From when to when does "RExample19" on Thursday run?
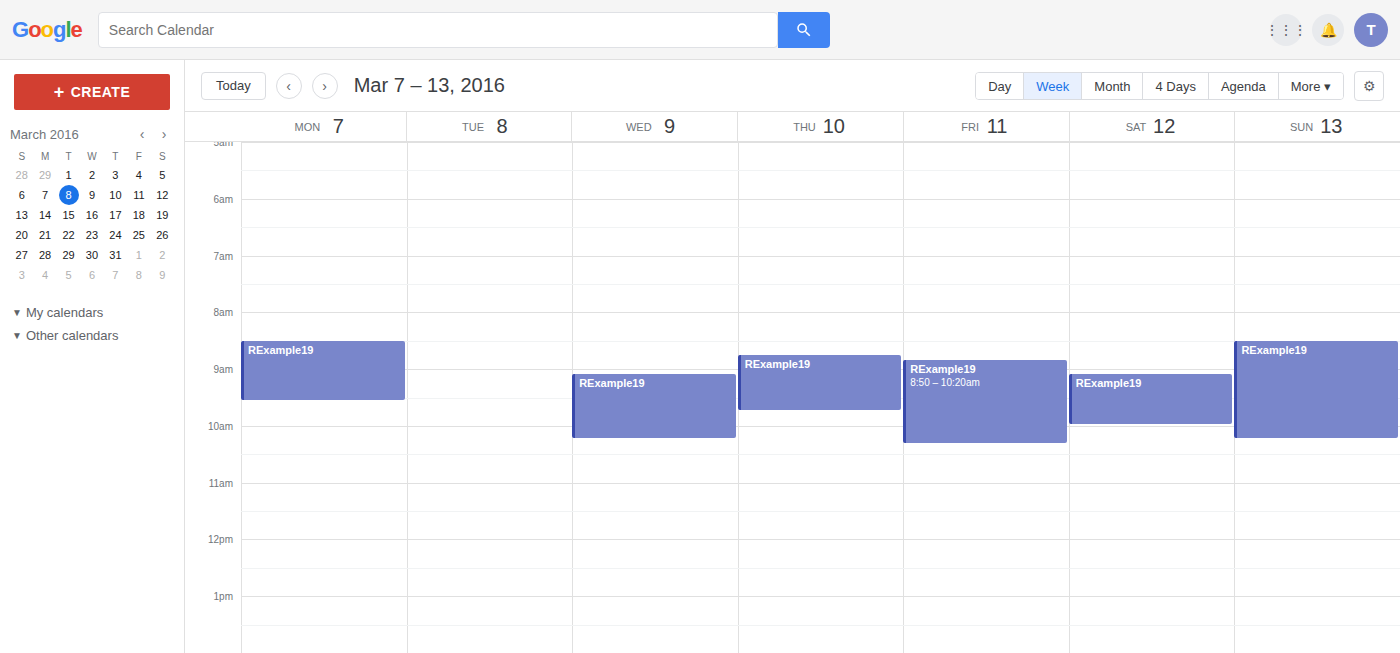
8:45 AM to 9:45 AM